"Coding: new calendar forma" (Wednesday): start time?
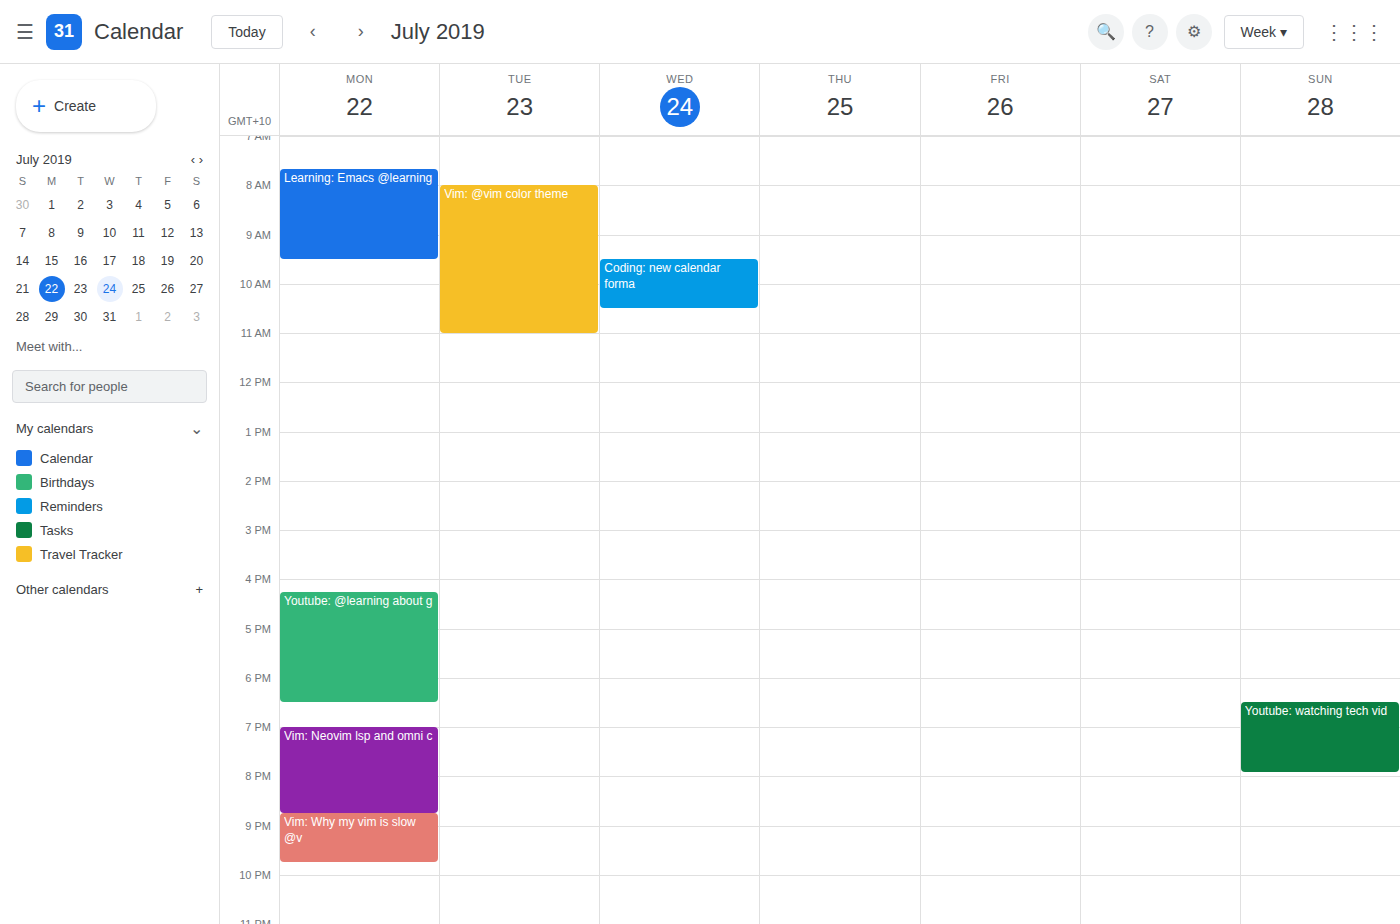
9:30 AM